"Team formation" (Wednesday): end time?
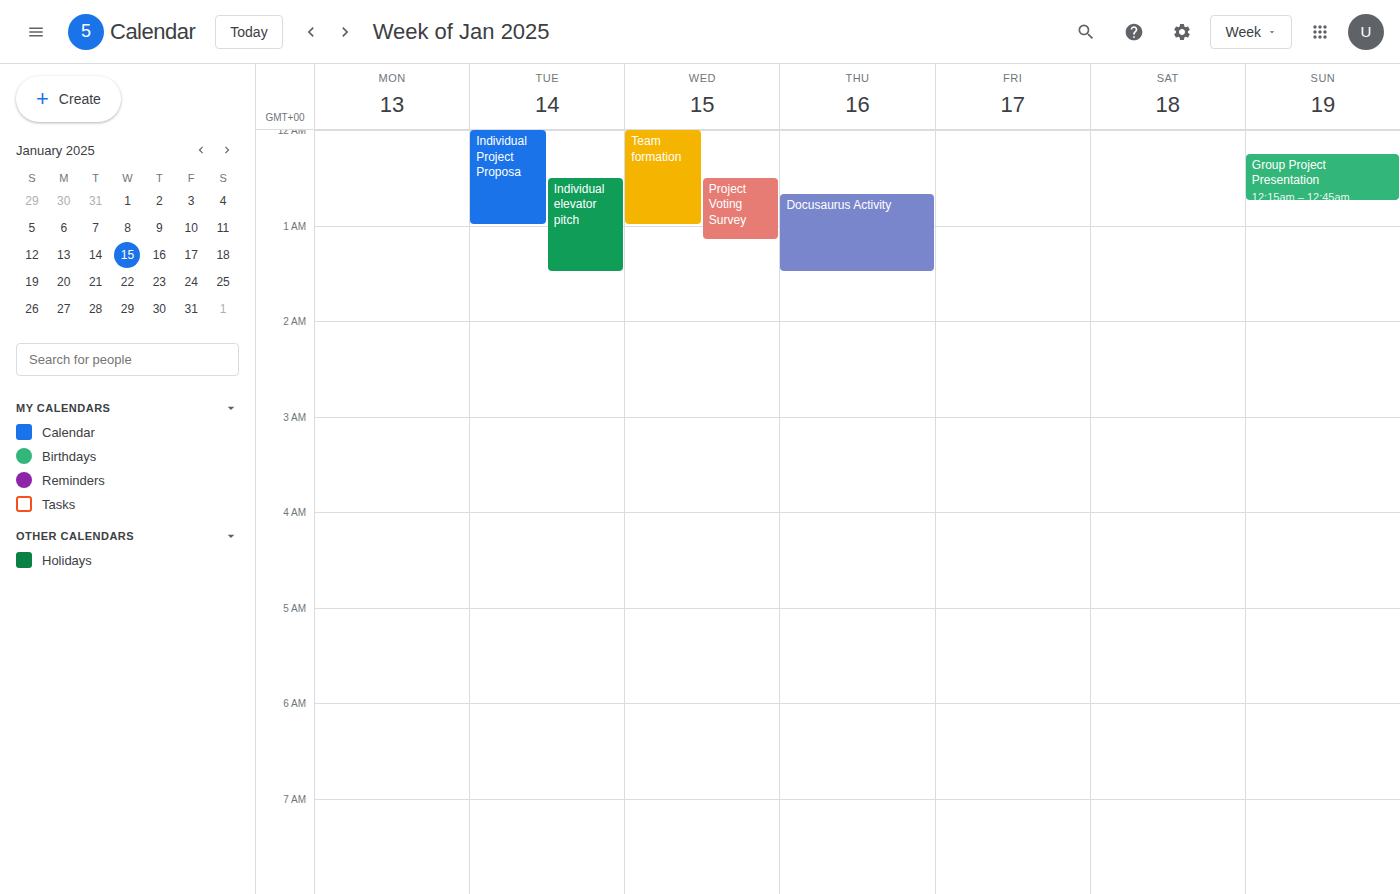
1:00 AM